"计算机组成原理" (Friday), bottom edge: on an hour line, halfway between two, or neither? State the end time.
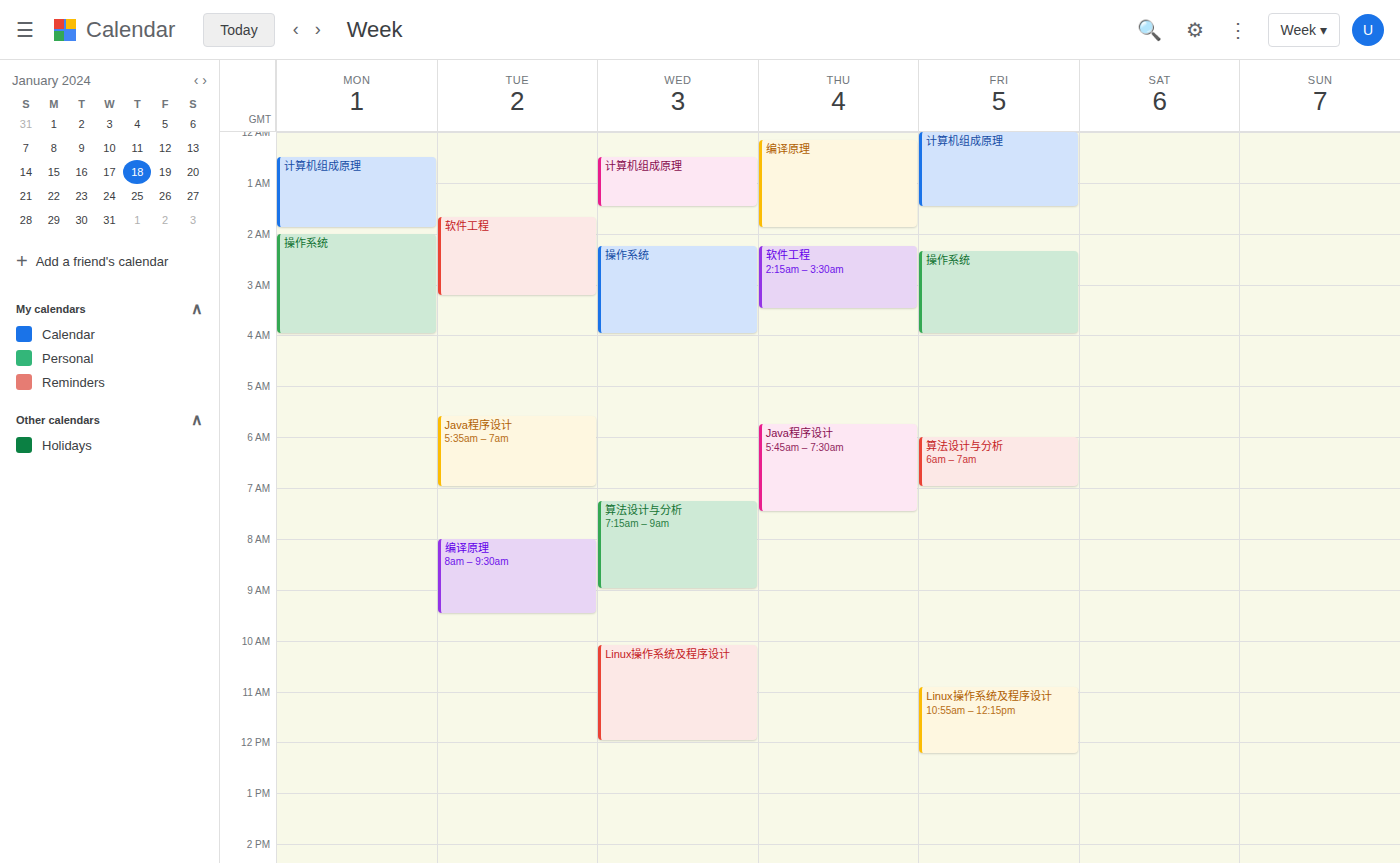
1:30 AM -- halfway between the 1 AM and 2 AM lines.